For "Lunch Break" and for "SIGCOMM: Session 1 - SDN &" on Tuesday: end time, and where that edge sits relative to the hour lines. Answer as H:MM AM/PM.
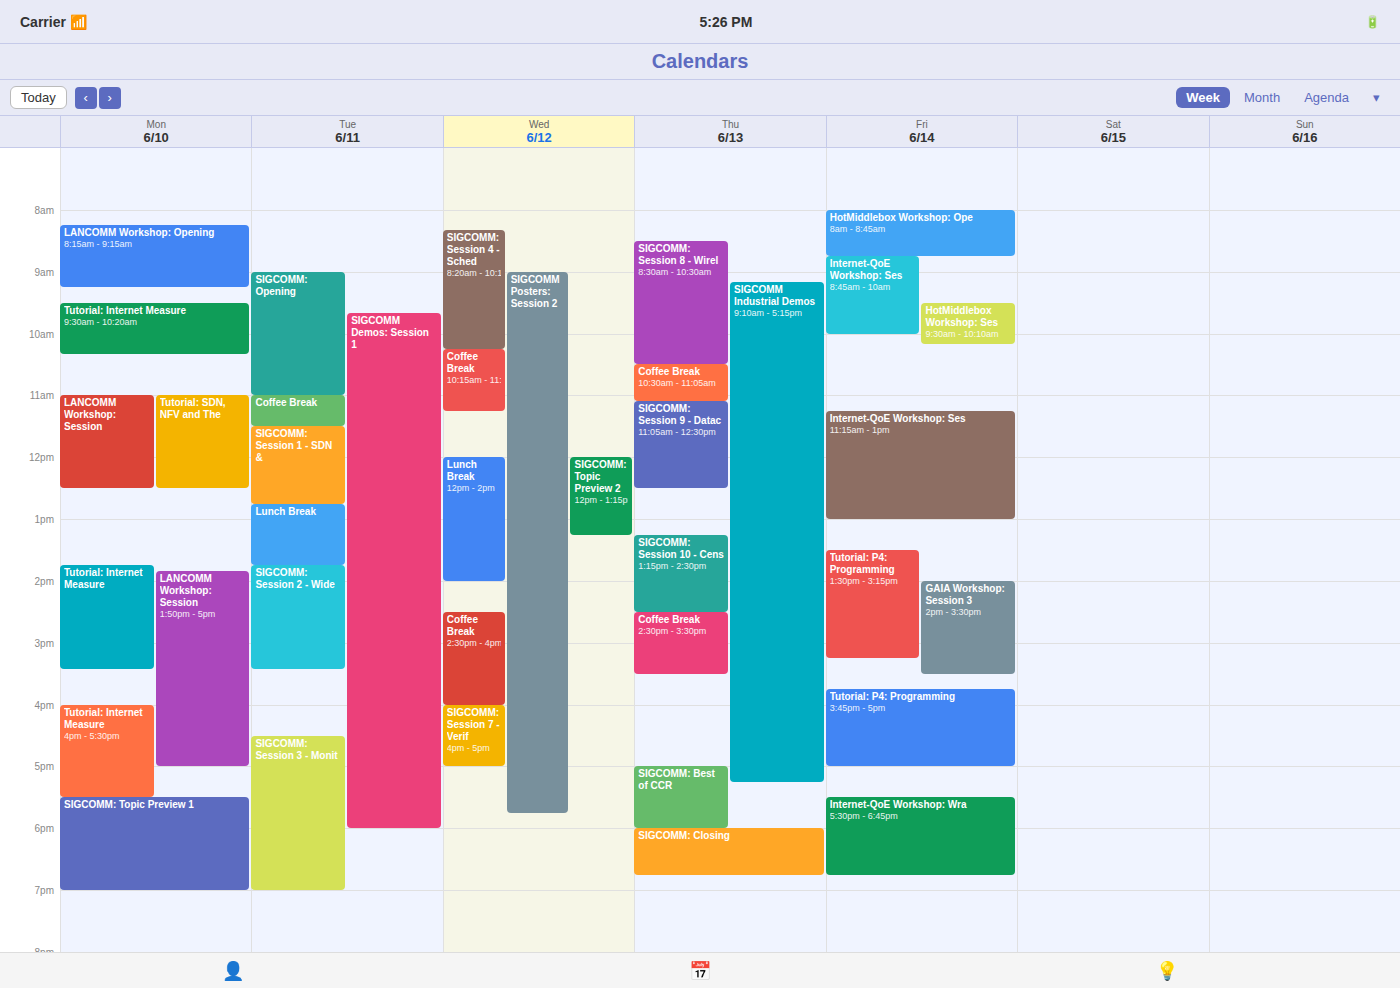
"Lunch Break": 1:45 PM, neither: three quarters of the way from the 1 PM line to the 2 PM line. "SIGCOMM: Session 1 - SDN &": 12:45 PM, neither: three quarters of the way from the 12 PM line to the 1 PM line.